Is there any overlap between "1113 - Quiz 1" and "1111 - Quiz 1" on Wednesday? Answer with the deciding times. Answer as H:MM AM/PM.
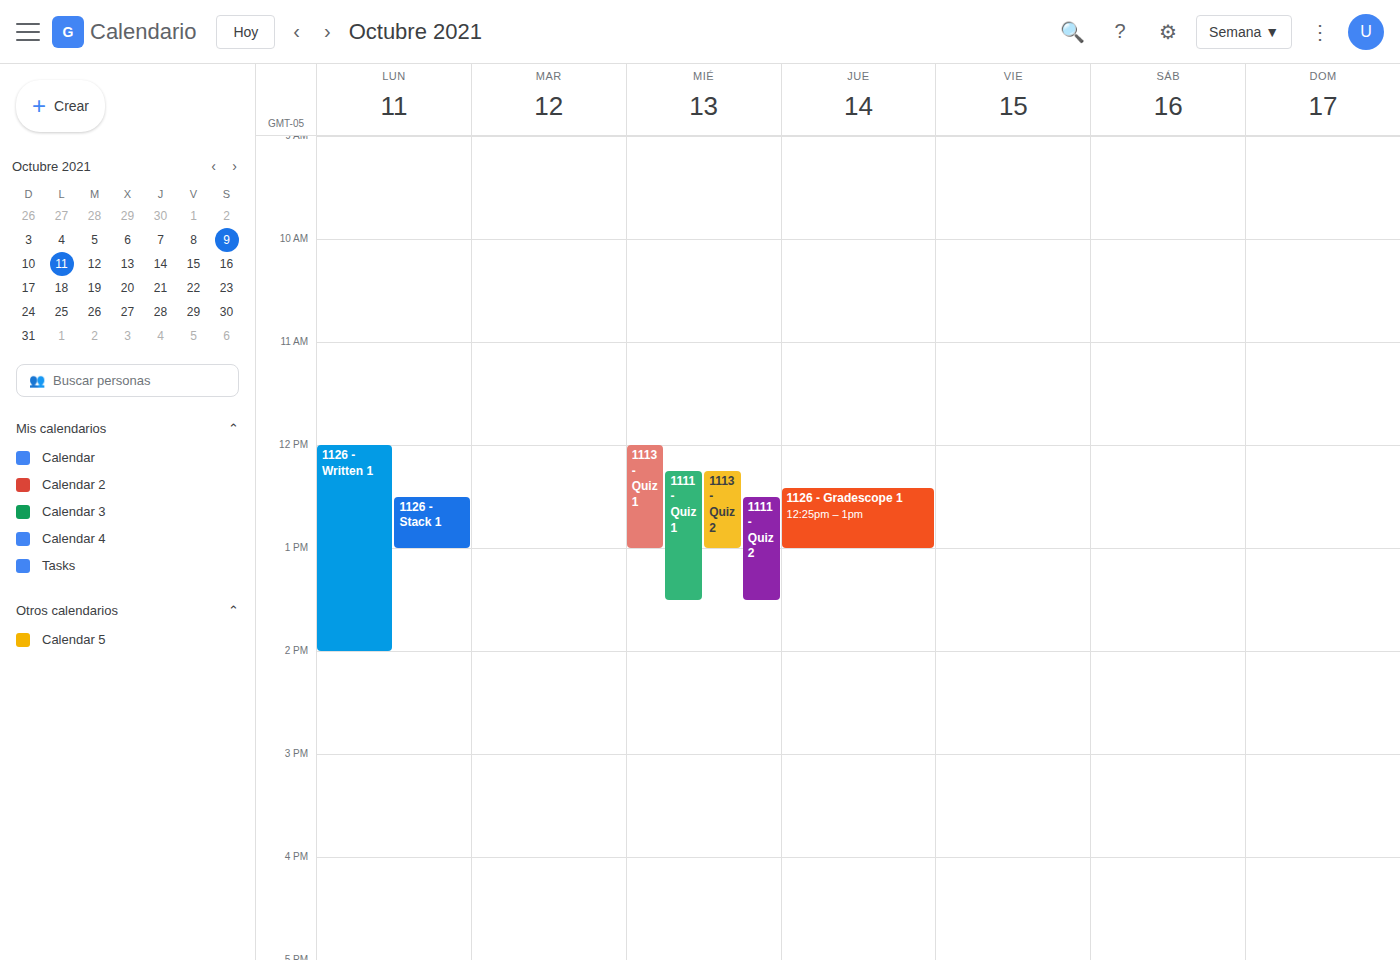
"1111 - Quiz 1" starts at 12:15 PM, before "1113 - Quiz 1" ends at 1:00 PM -- they overlap.